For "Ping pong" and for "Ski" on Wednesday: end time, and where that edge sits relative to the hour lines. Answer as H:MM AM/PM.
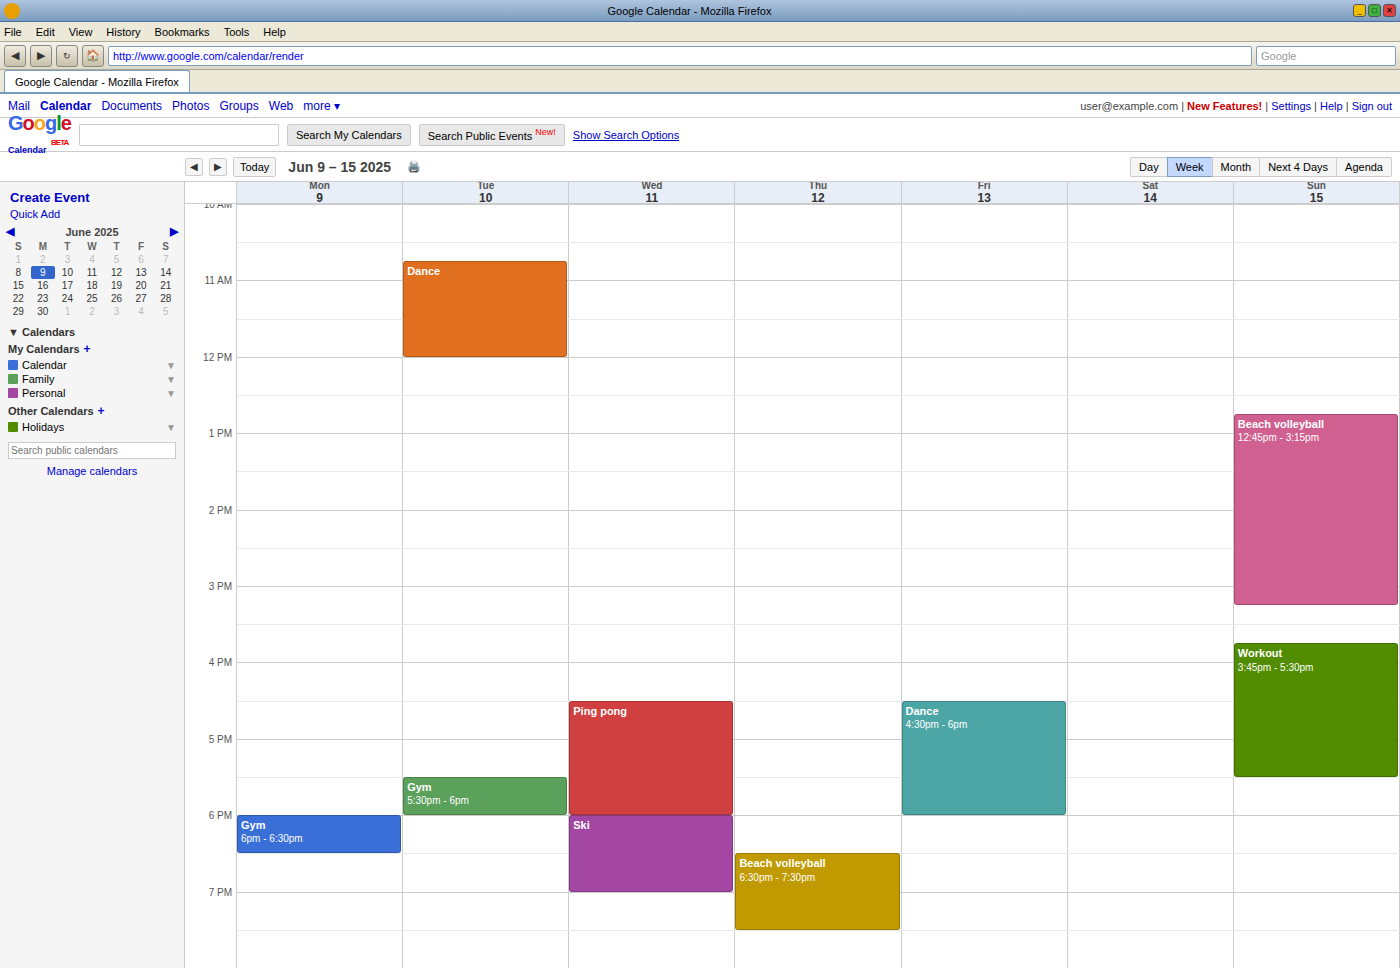
"Ping pong": 6:00 PM, exactly on the 6 PM line. "Ski": 7:00 PM, exactly on the 7 PM line.